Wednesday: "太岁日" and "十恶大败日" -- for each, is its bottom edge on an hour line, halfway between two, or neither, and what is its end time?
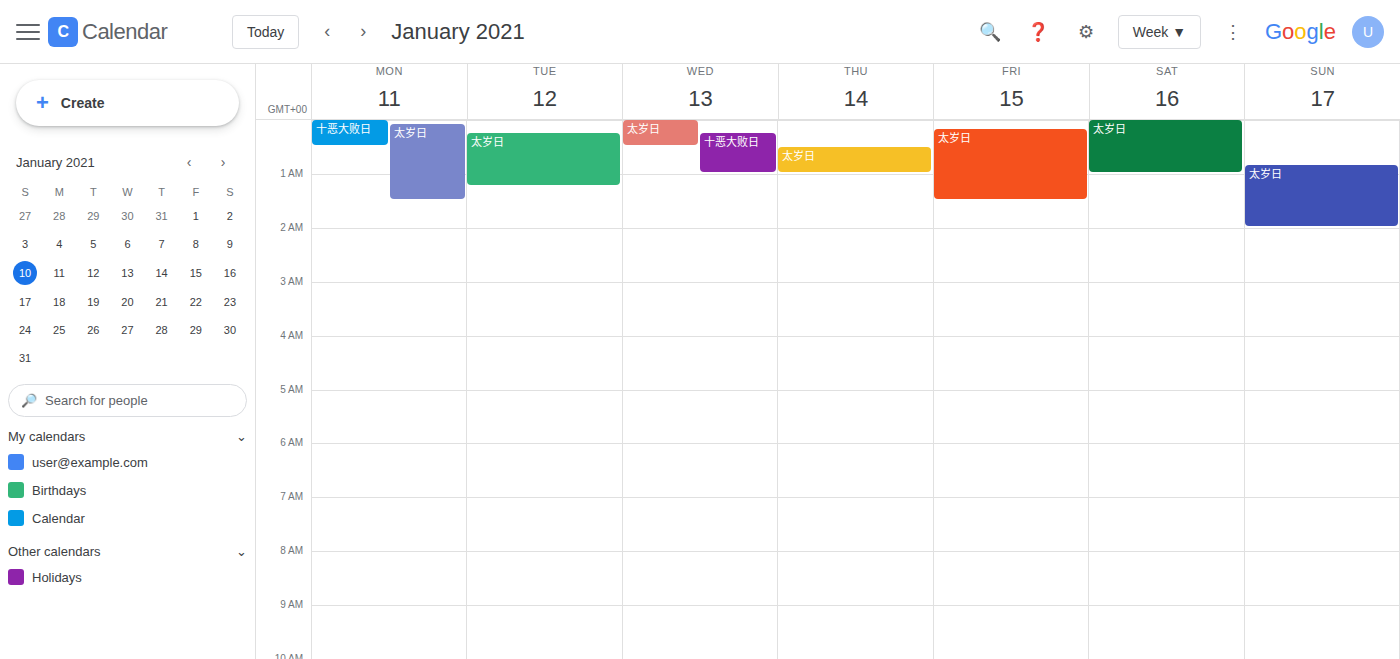
"太岁日": 12:30 AM, halfway between the 12 AM and 1 AM lines. "十恶大败日": 1:00 AM, exactly on the 1 AM line.